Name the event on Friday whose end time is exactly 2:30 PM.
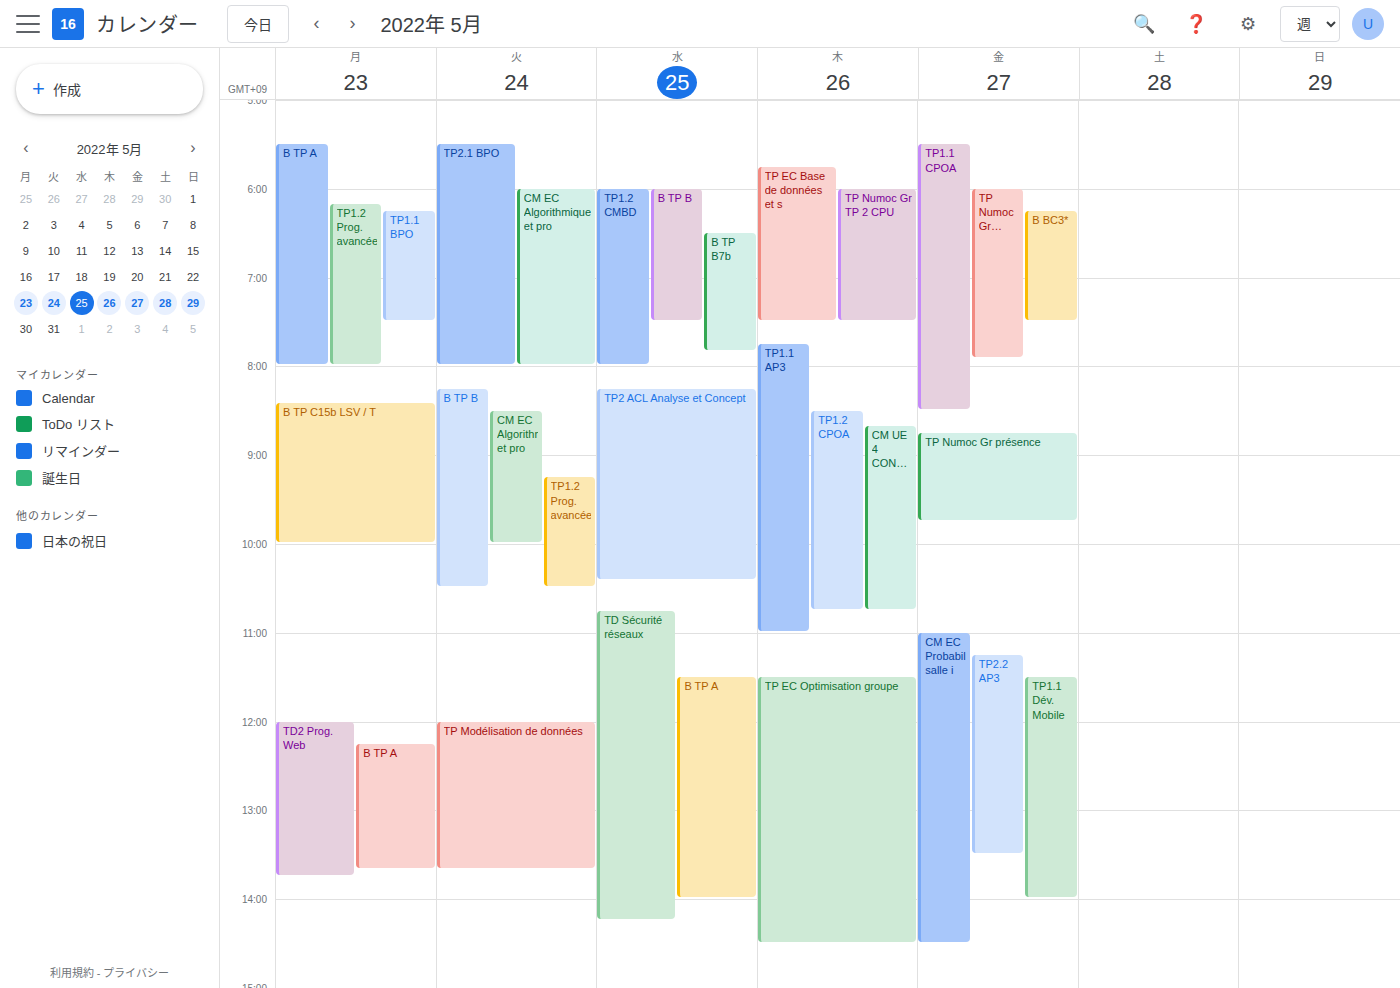
"CM EC Probabilités salle i"